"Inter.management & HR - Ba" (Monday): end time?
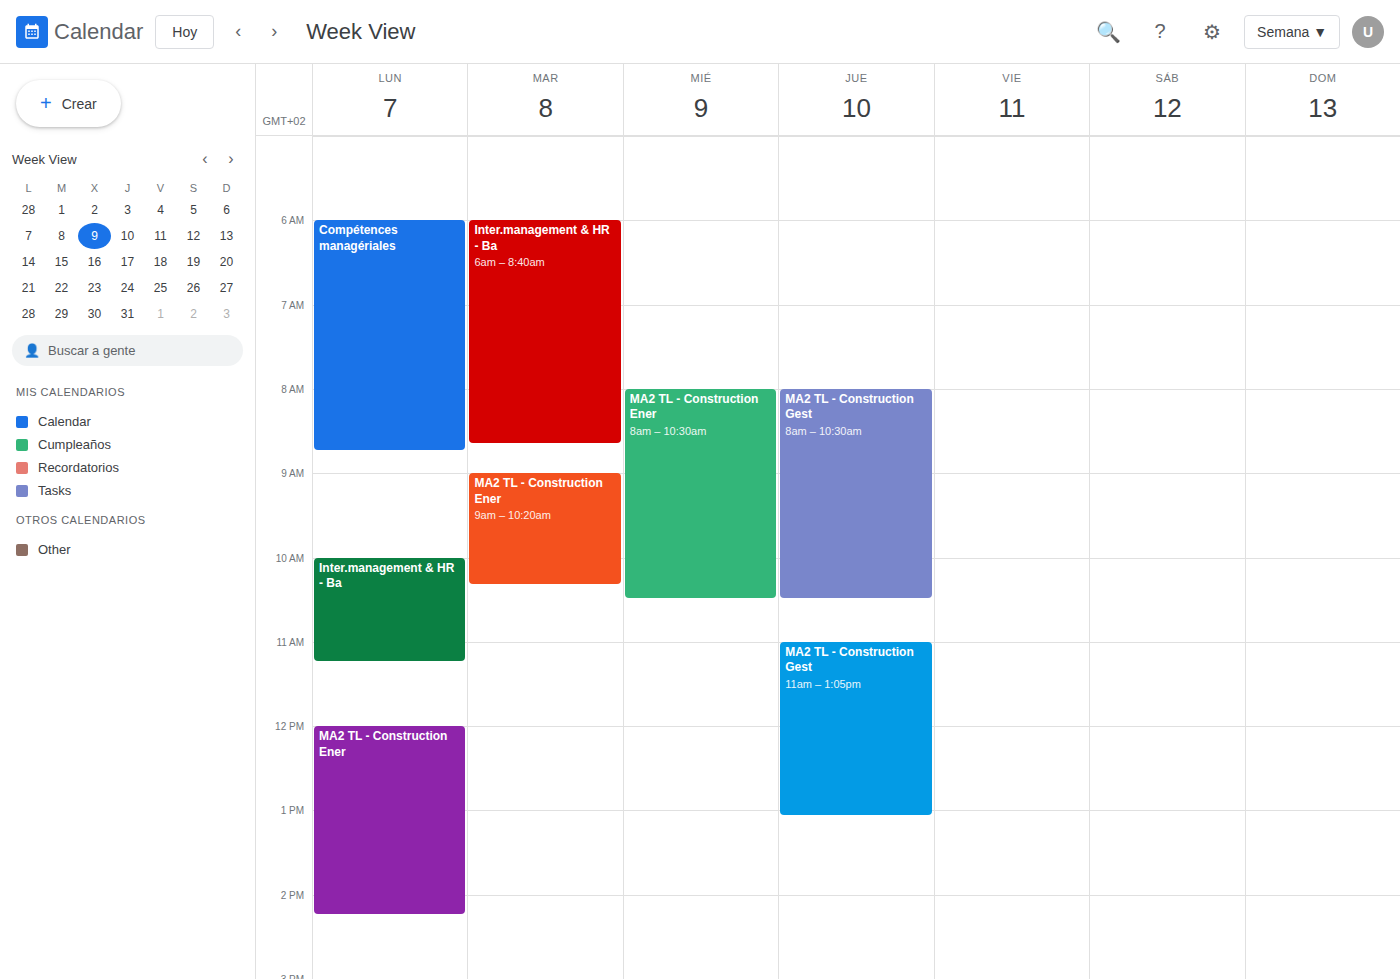
11:15 AM